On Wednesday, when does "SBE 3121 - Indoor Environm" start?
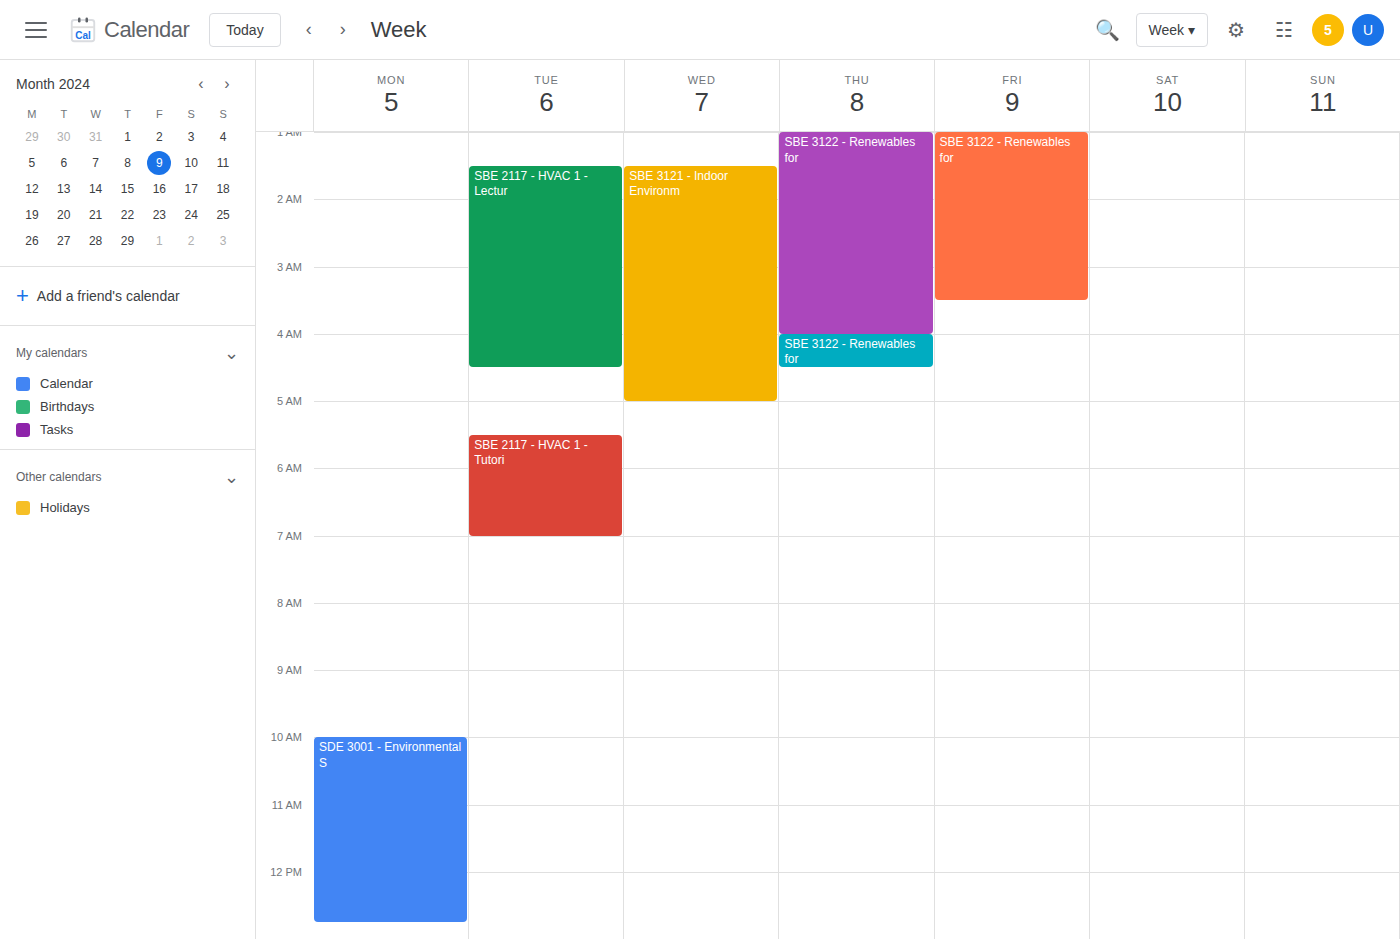
1:30 AM